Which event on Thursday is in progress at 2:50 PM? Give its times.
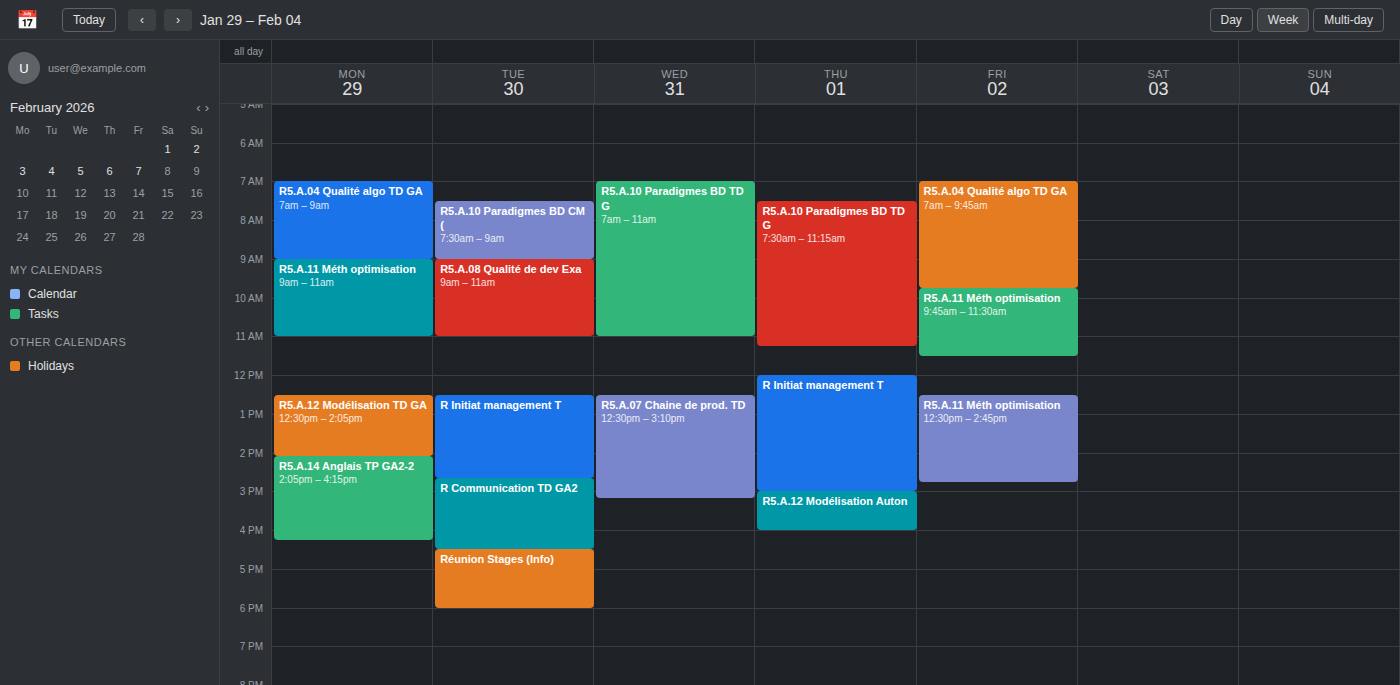
"R Initiat management T", 12:00 PM to 3:00 PM